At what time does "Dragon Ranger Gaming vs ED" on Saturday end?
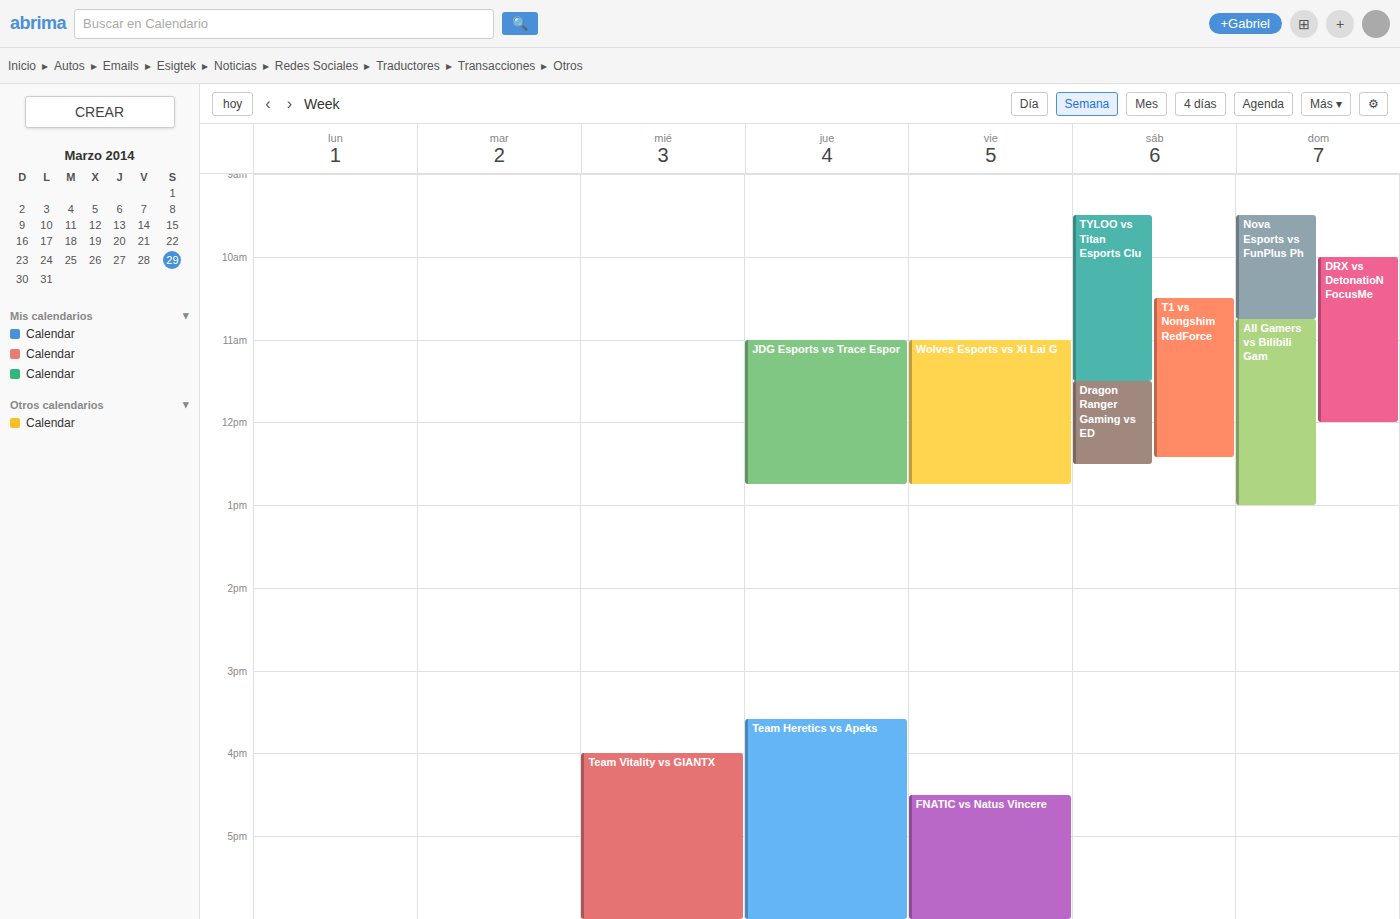
12:30 PM